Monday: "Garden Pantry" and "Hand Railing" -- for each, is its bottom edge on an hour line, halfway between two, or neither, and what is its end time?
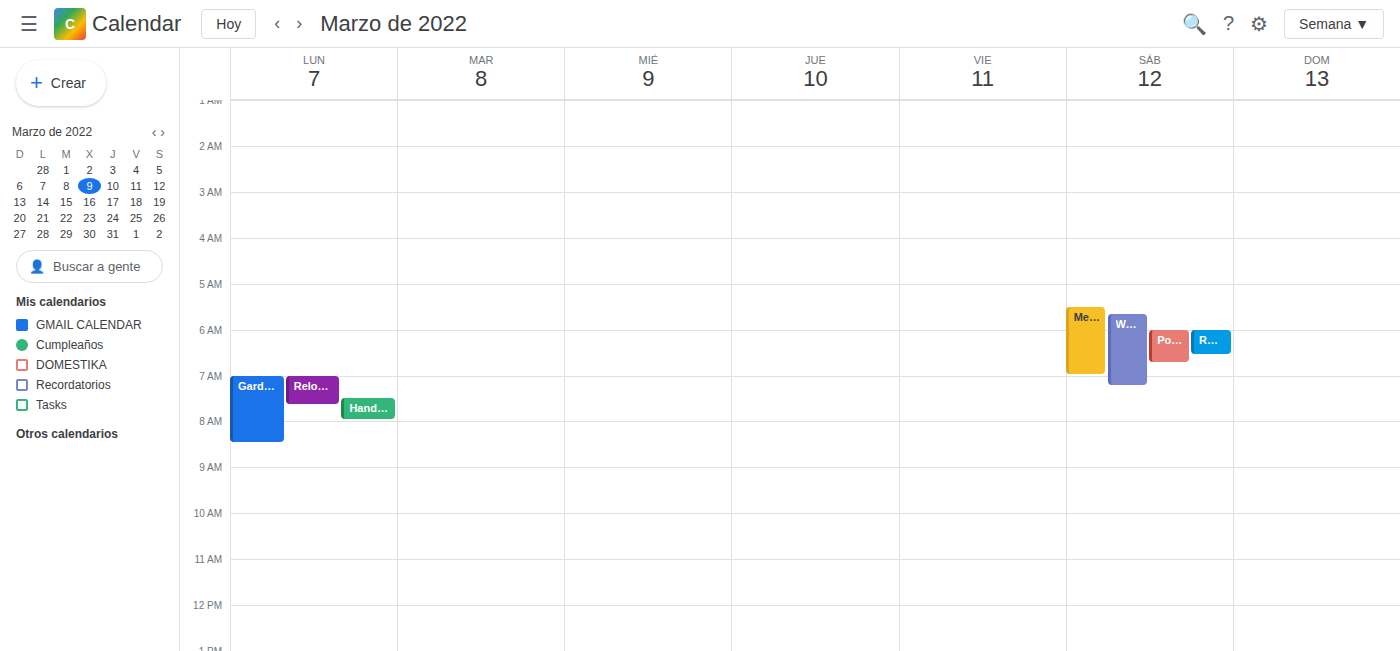
"Garden Pantry": 8:30 AM, halfway between the 8 AM and 9 AM lines. "Hand Railing": 8:00 AM, exactly on the 8 AM line.